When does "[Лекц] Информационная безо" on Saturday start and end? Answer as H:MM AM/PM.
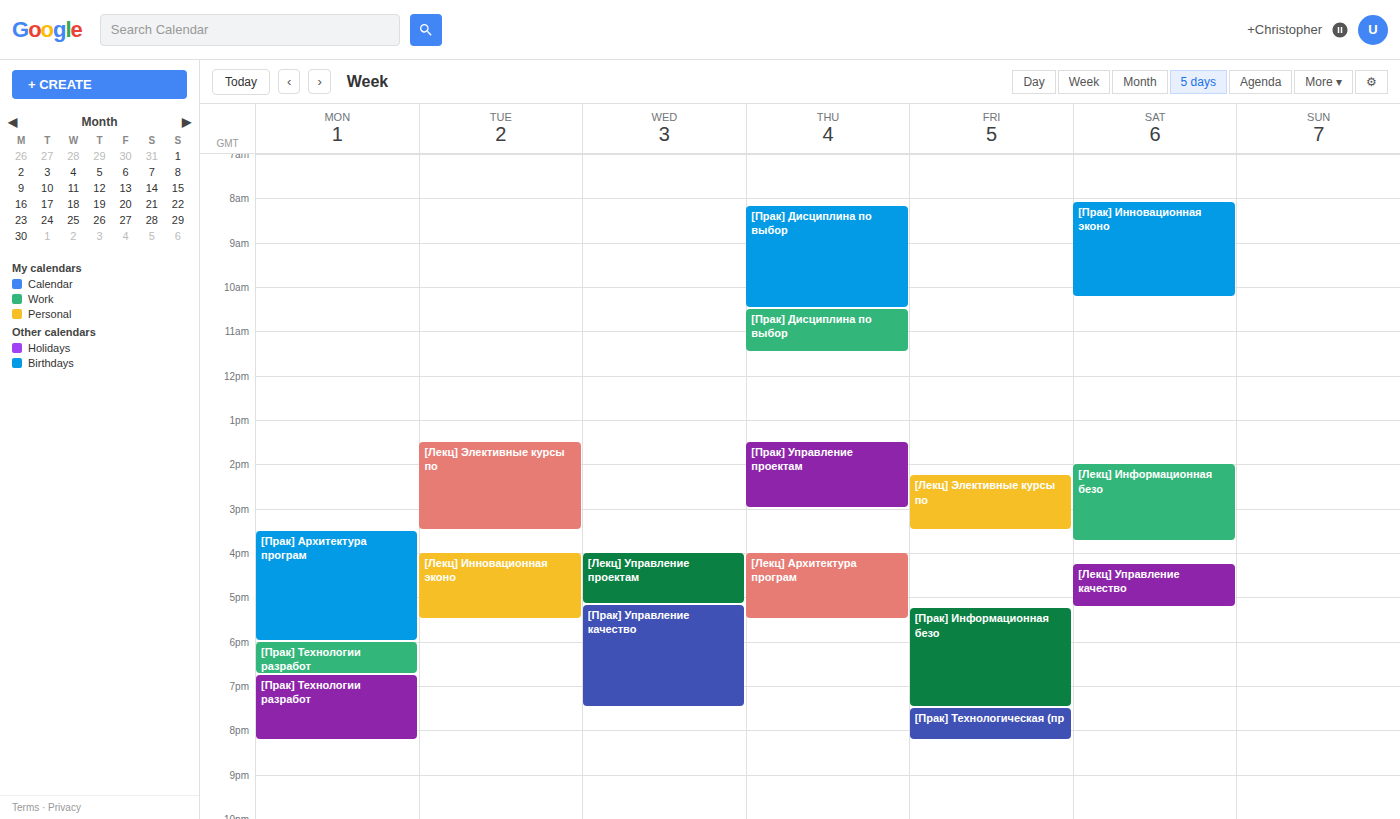
2:00 PM to 3:45 PM